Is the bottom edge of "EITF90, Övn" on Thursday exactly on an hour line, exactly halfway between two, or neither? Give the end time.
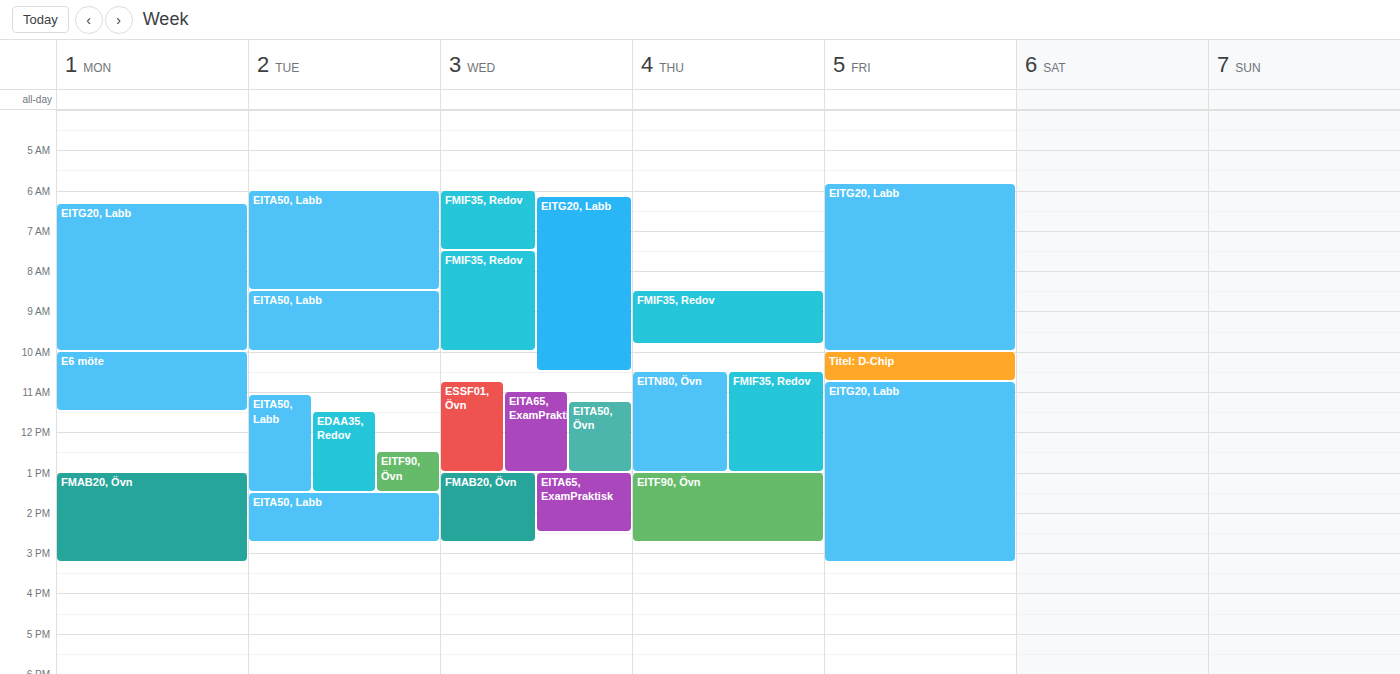
2:45 PM -- neither: three quarters of the way from the 2 PM line to the 3 PM line.